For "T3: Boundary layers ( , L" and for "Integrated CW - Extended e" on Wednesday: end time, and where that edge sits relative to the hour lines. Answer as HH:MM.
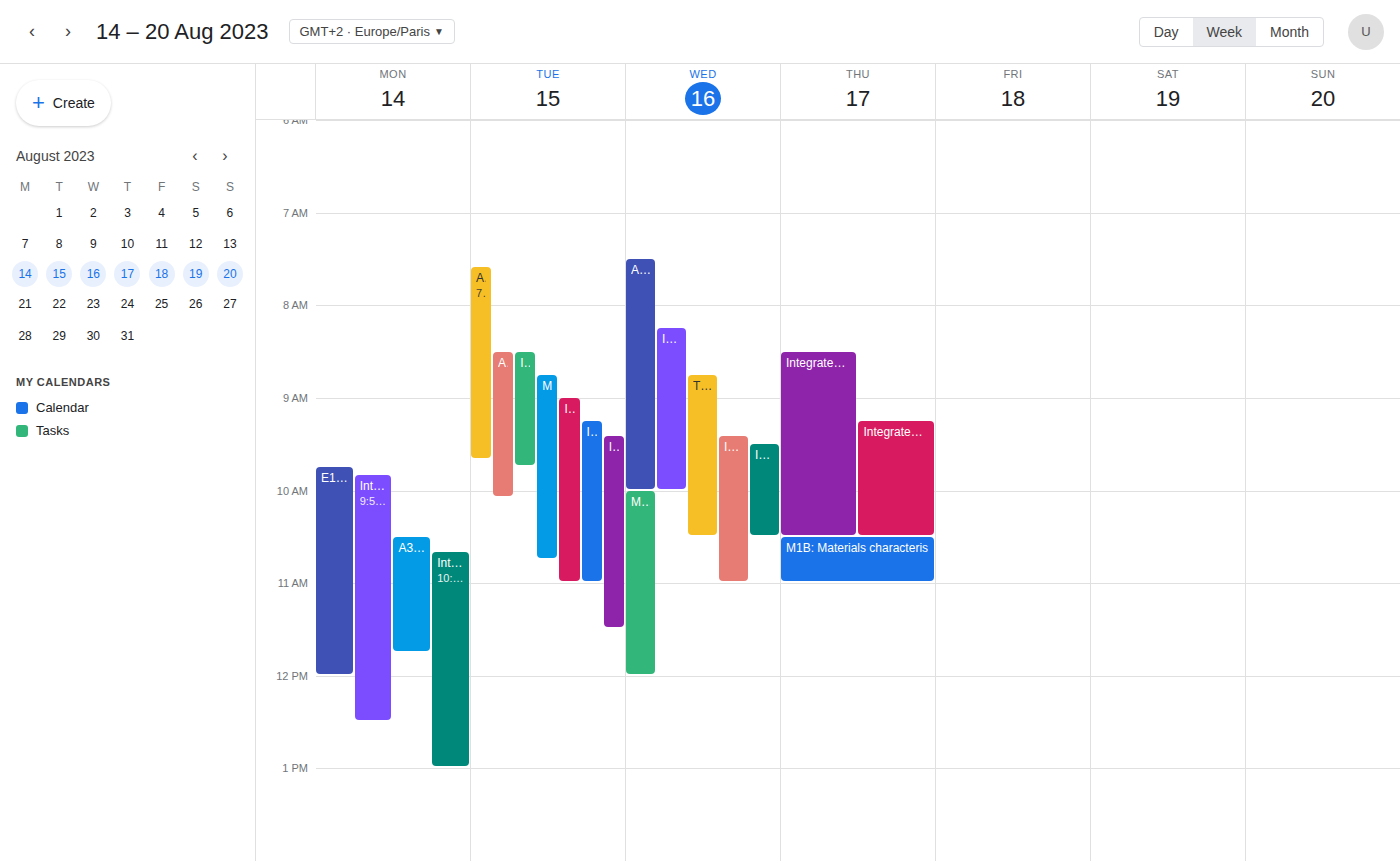
"T3: Boundary layers ( , L": 10:30, halfway between the 10:00 and 11:00 lines. "Integrated CW - Extended e": 10:00, exactly on the 10:00 line.